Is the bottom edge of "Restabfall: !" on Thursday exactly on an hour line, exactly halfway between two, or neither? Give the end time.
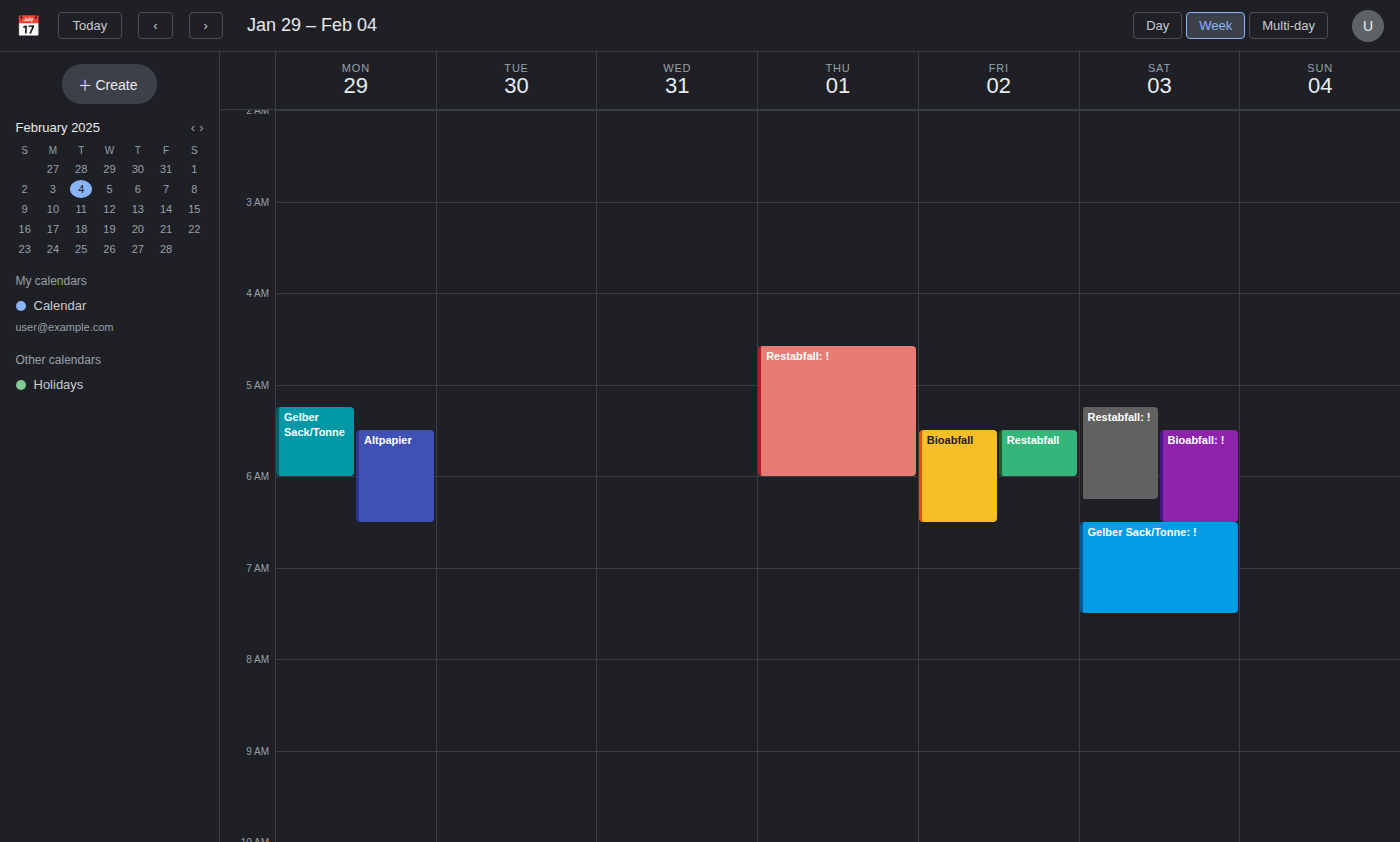
6:00 AM -- exactly on the 6 AM line.